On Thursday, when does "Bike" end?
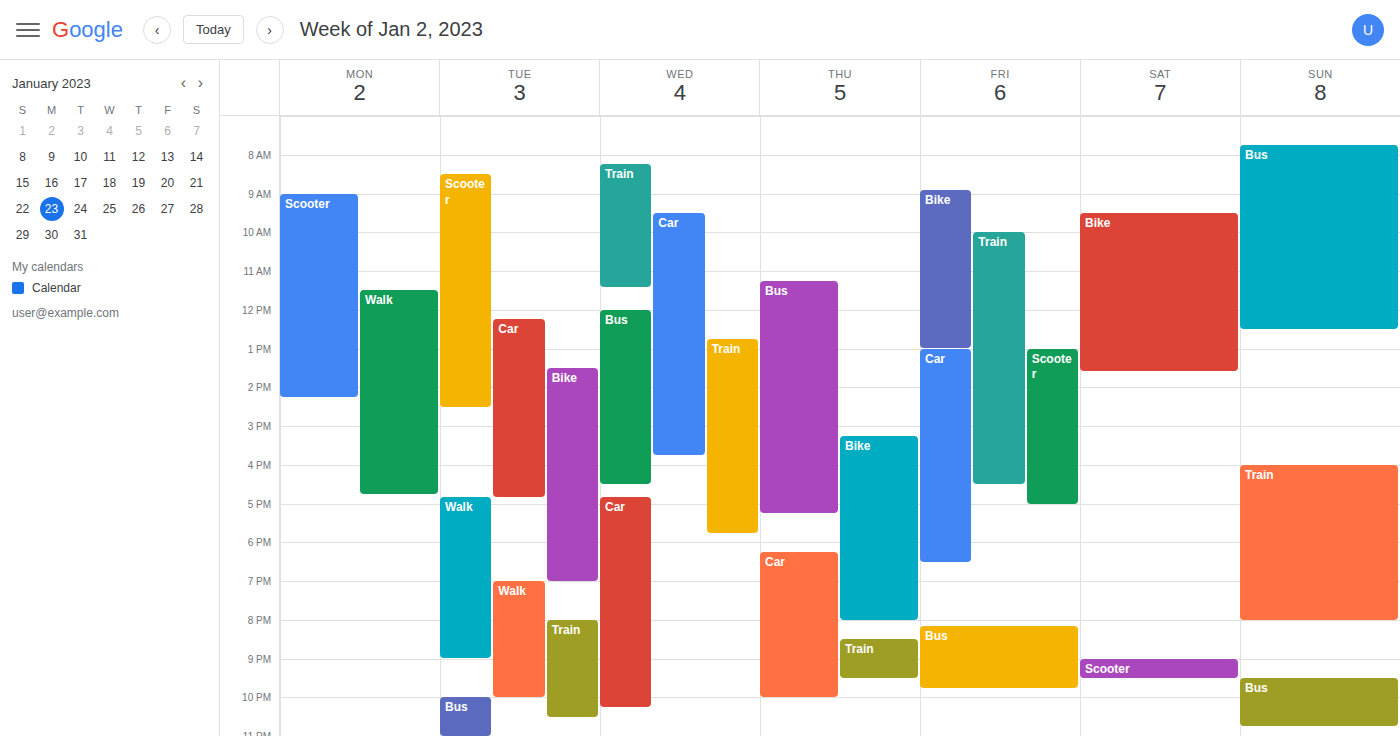
8:00 PM